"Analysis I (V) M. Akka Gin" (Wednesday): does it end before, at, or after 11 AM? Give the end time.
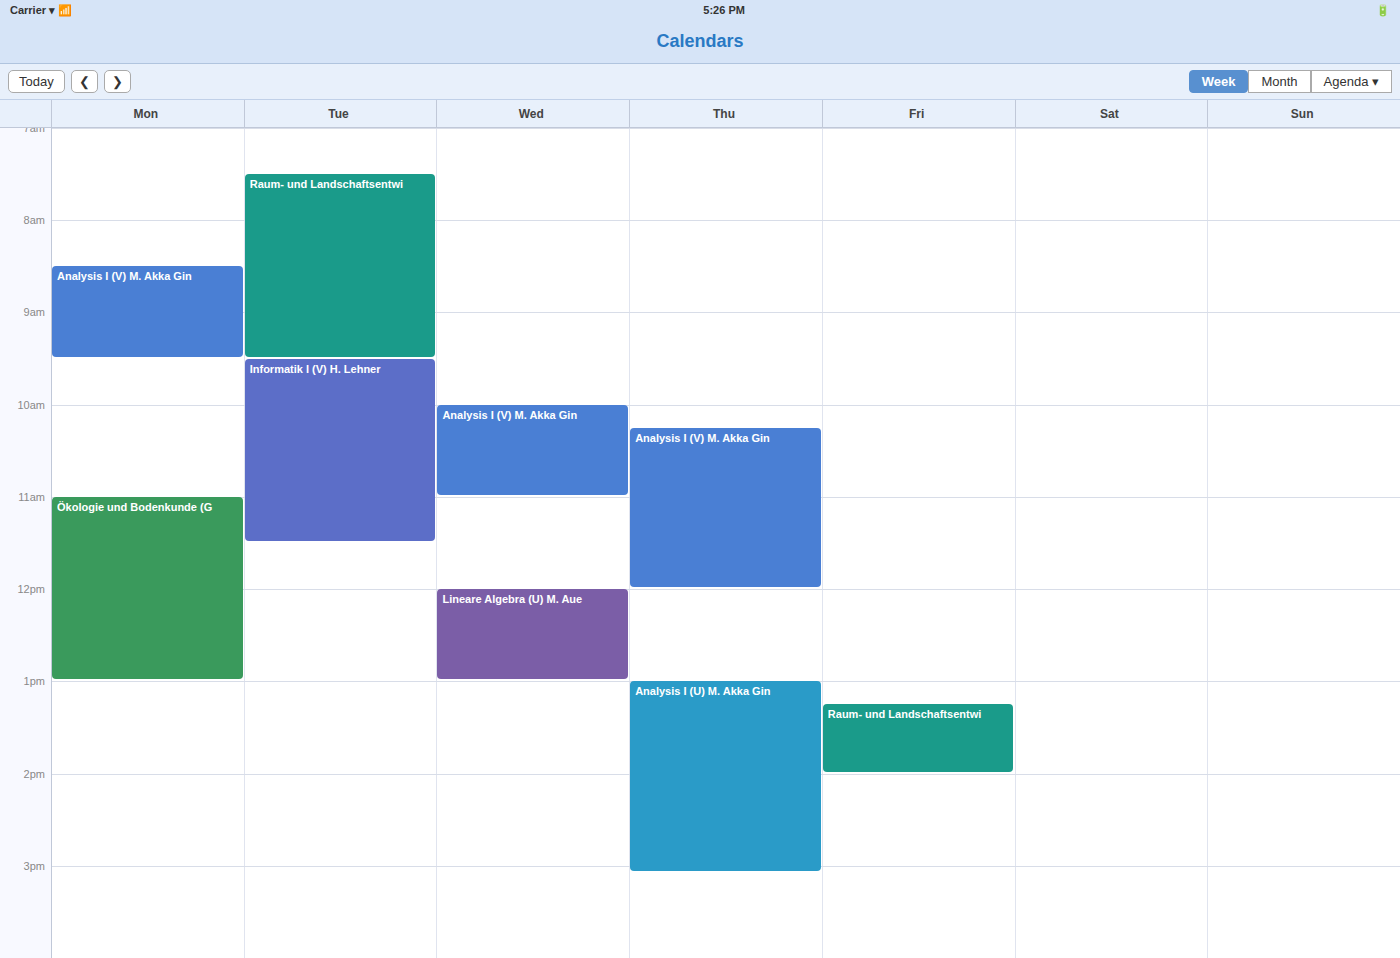
11:00 AM -- exactly at 11 AM, on the 11 AM line.